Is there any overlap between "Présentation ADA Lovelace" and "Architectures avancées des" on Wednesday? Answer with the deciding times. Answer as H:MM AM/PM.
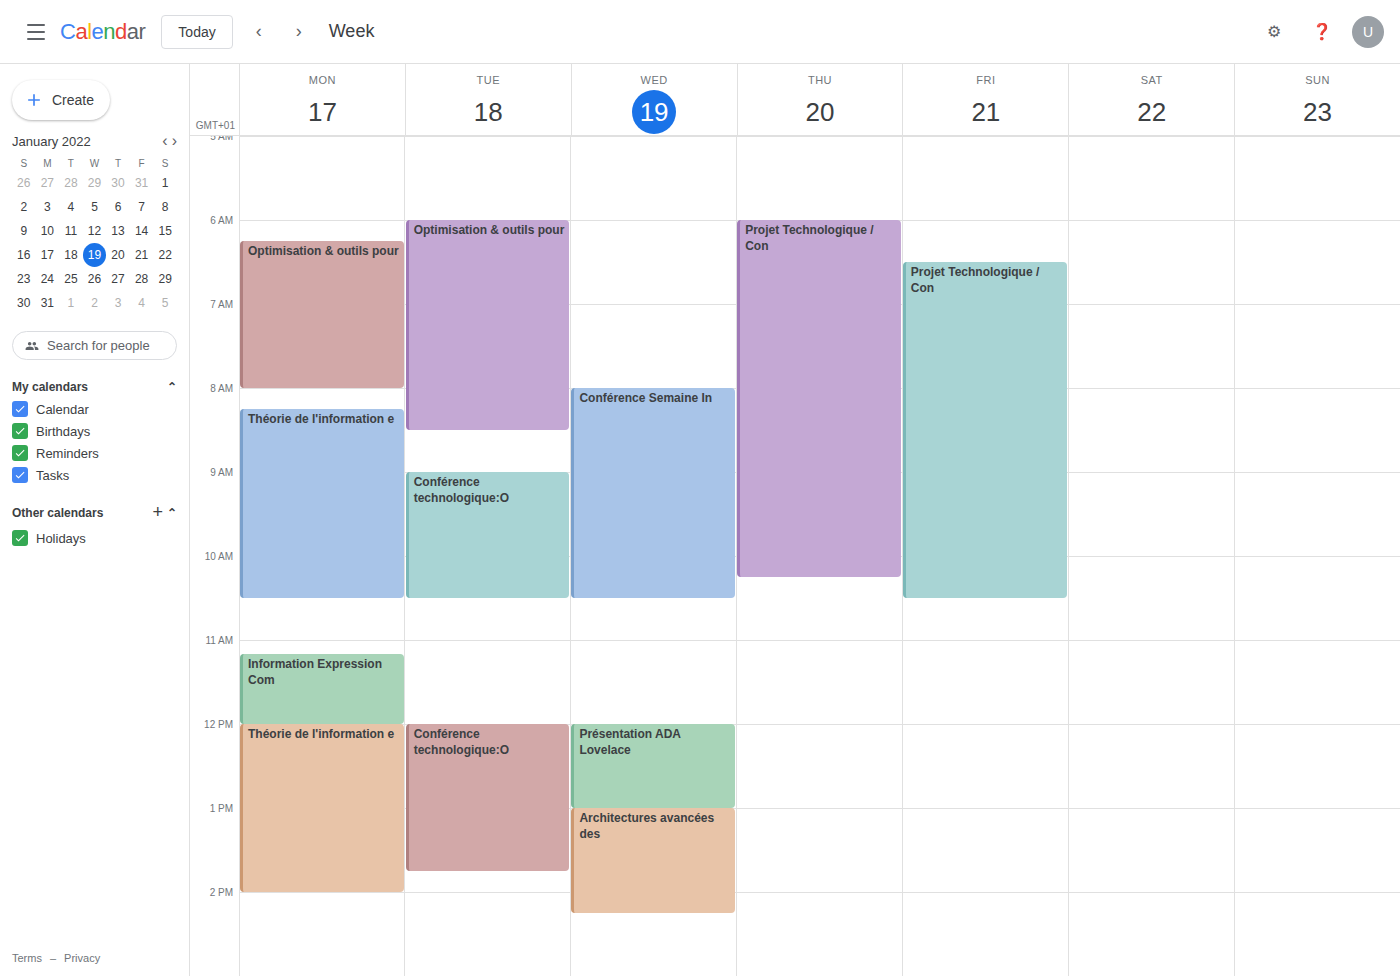
"Présentation ADA Lovelace" ends at 1:00 PM, exactly when "Architectures avancées des" starts -- they touch but do not overlap.